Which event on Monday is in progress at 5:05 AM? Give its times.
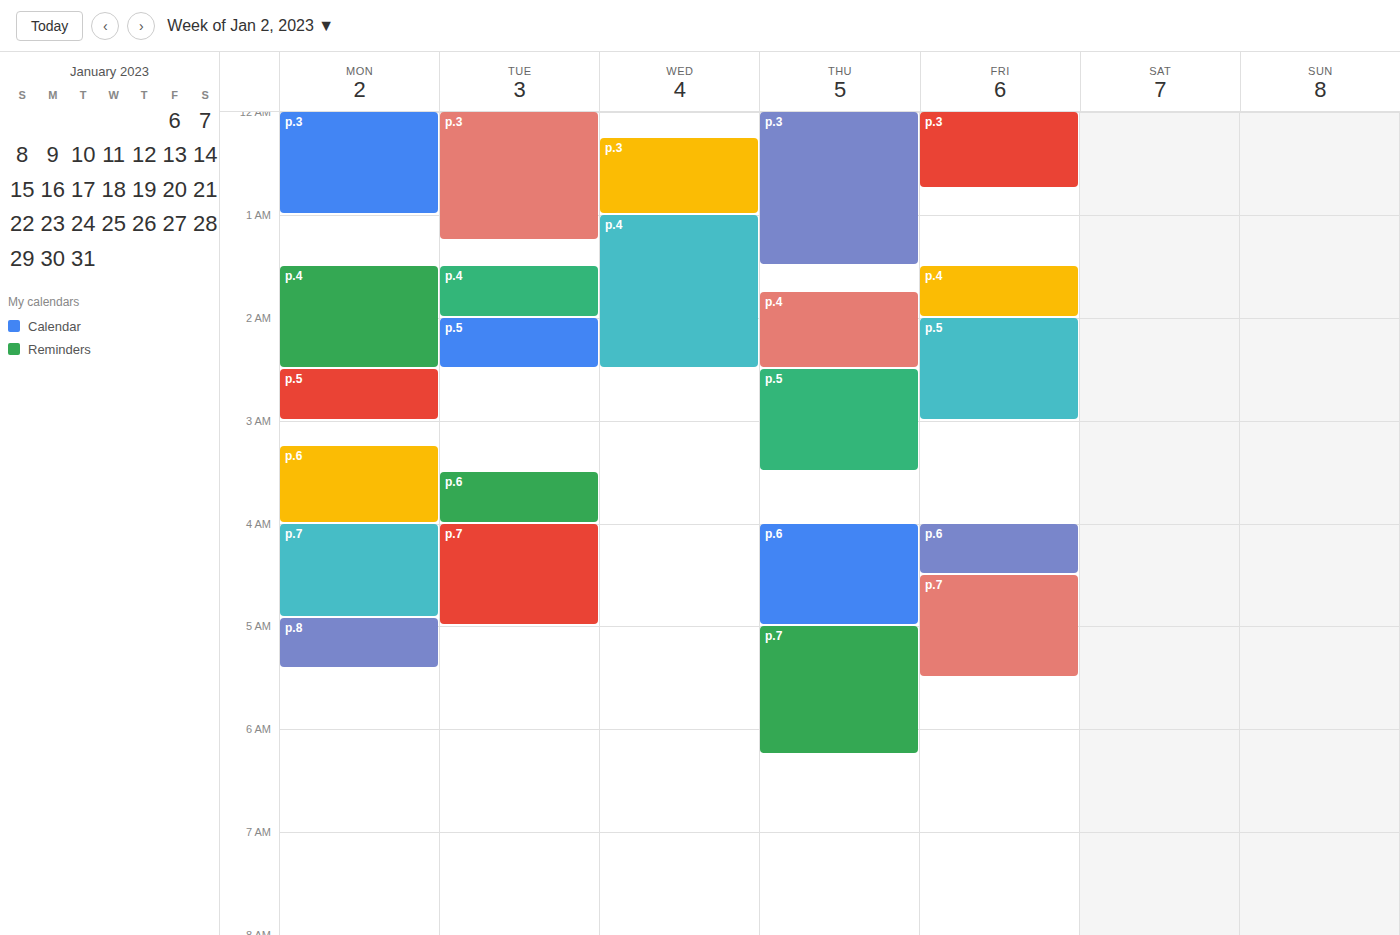
"p.8", 4:55 AM to 5:25 AM